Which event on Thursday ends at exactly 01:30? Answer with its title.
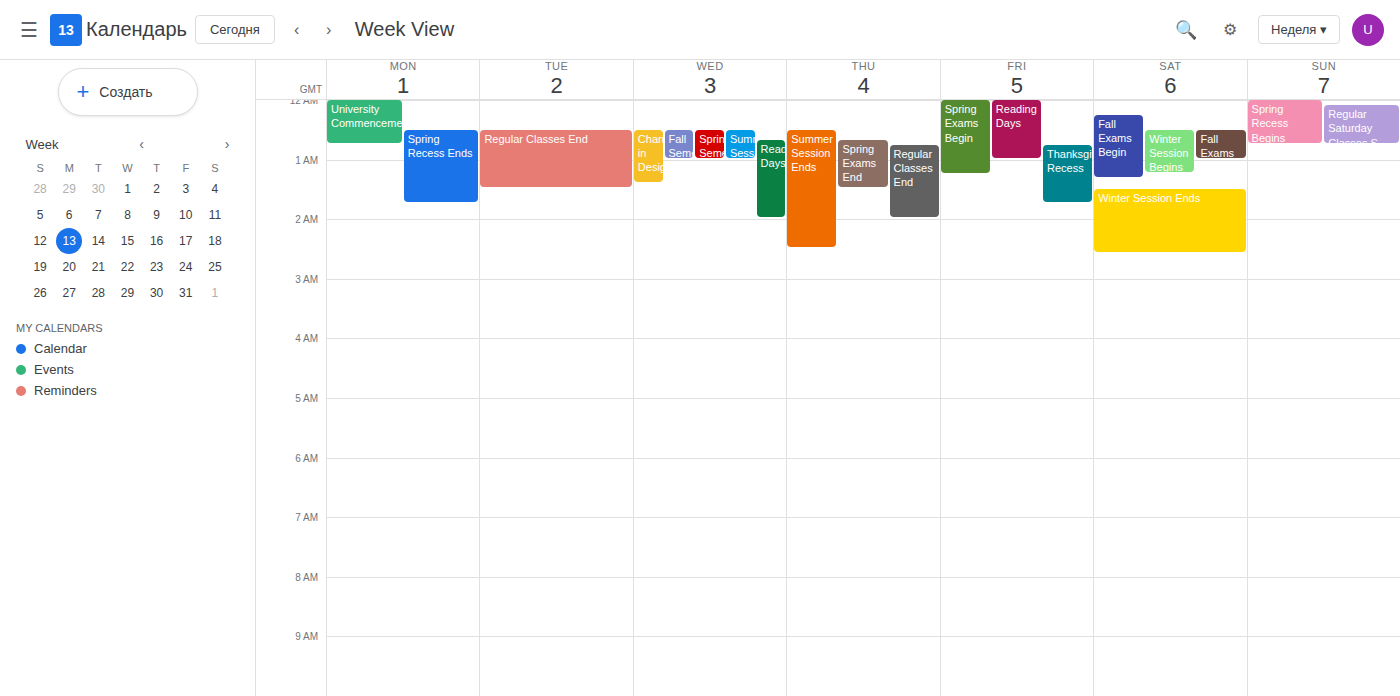
"Spring Exams End"